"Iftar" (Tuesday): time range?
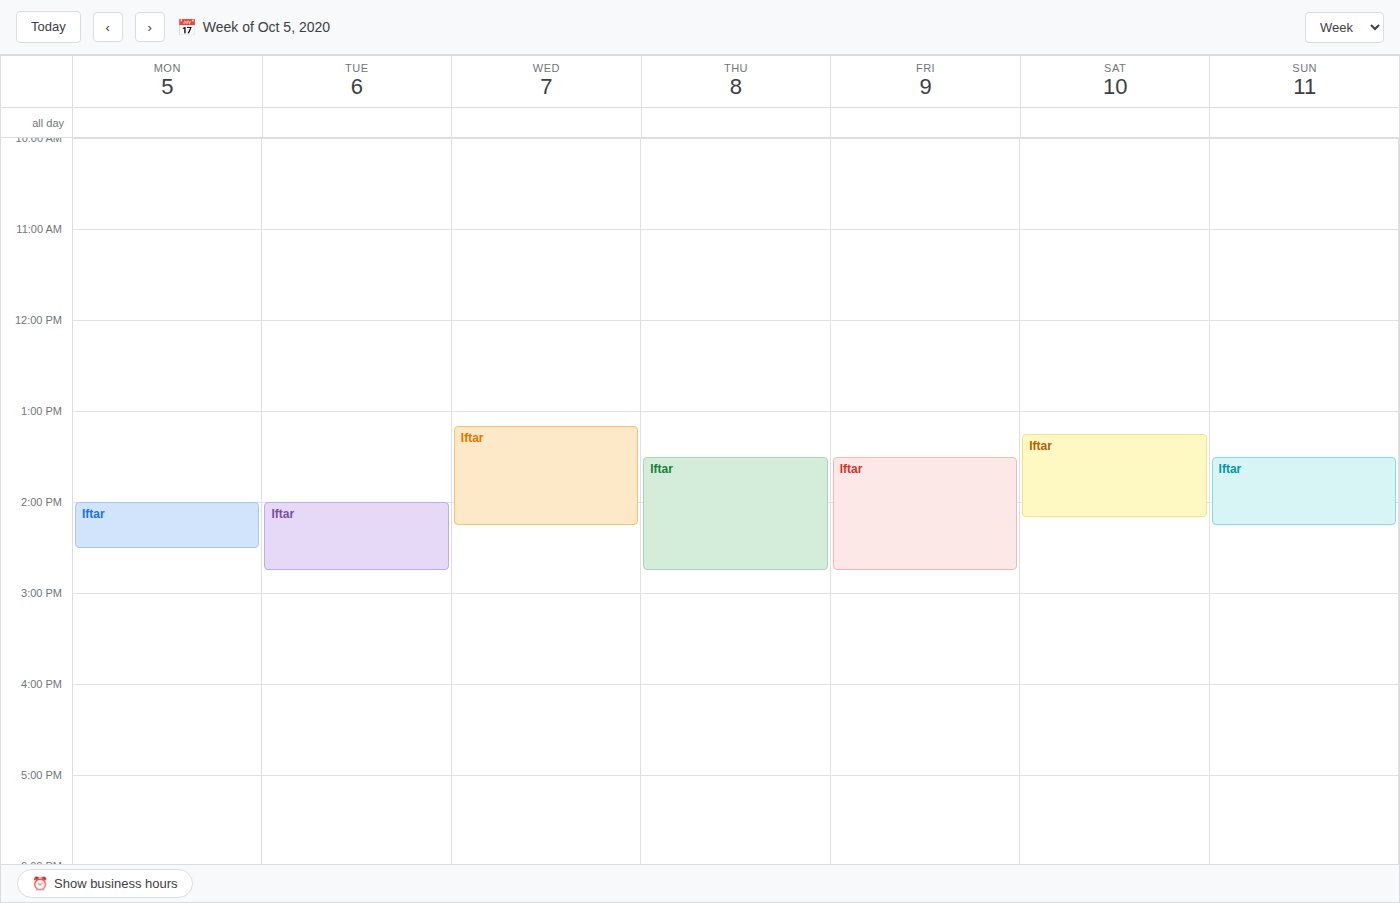
2:00 PM to 2:45 PM